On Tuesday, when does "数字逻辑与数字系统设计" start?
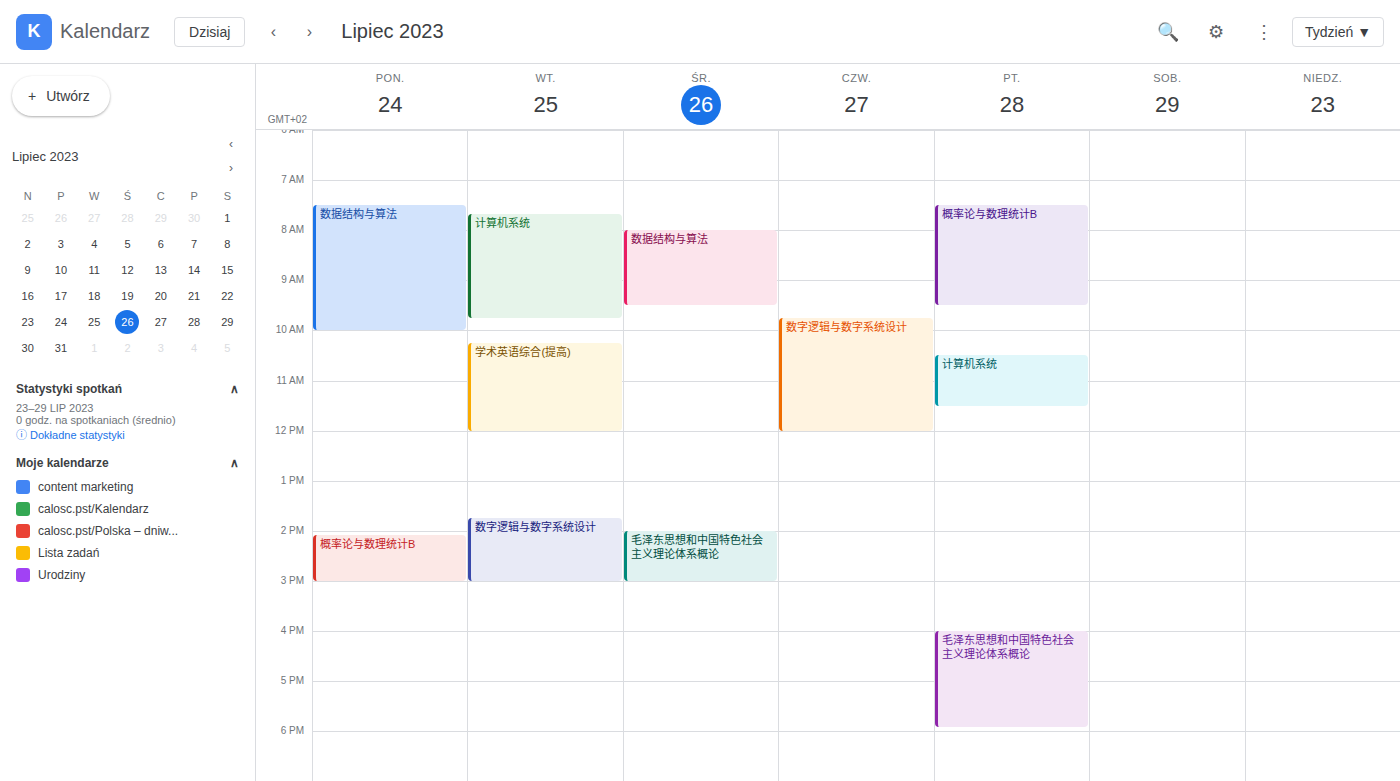
1:45 PM